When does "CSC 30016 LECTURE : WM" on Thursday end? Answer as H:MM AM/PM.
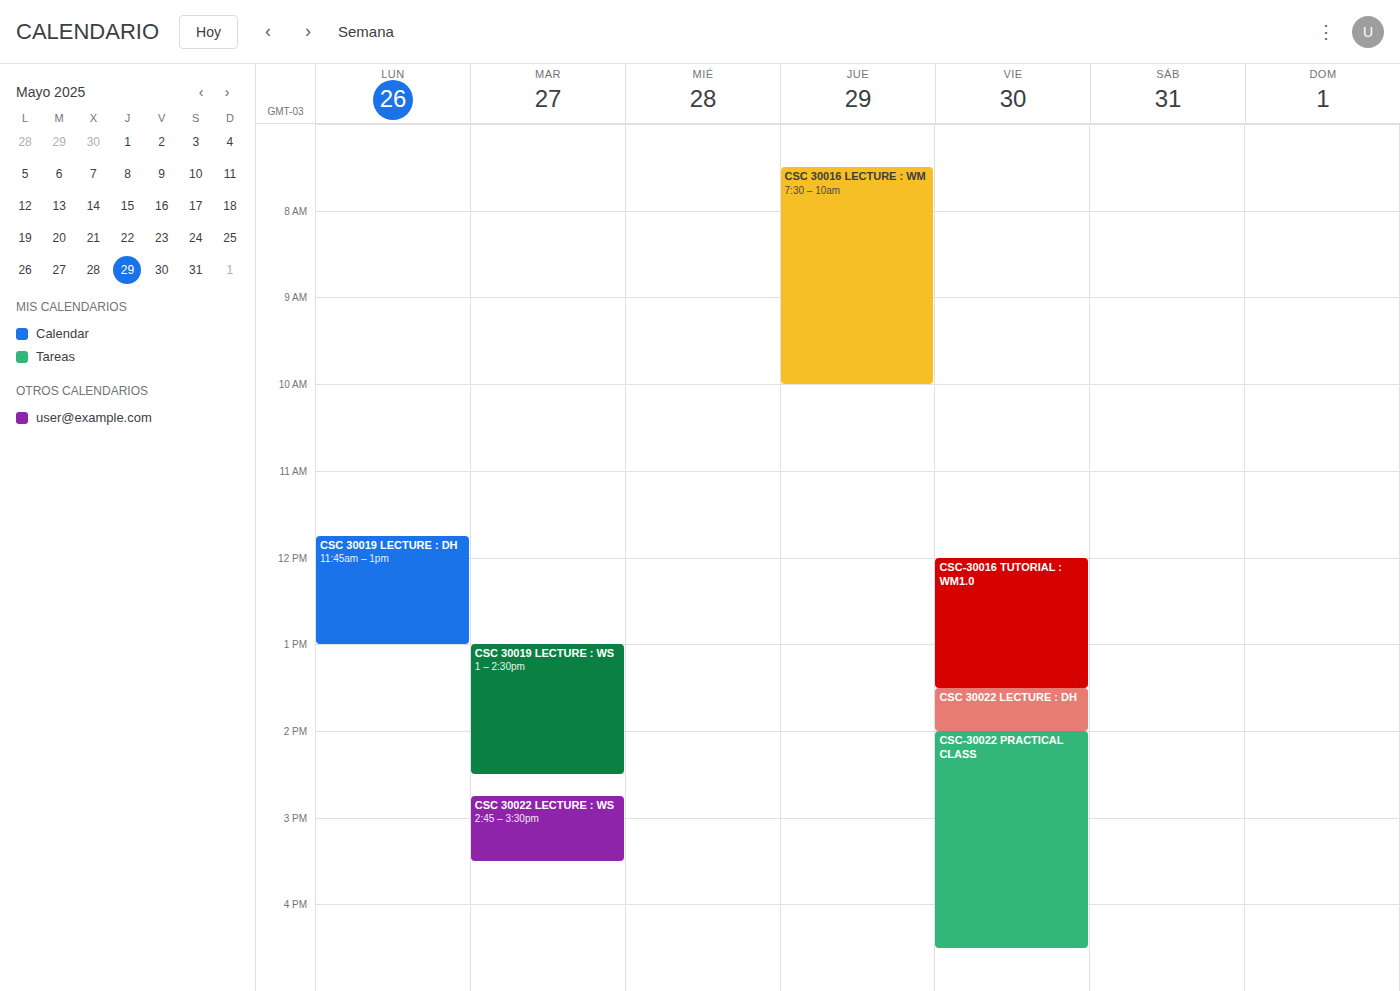
10:00 AM